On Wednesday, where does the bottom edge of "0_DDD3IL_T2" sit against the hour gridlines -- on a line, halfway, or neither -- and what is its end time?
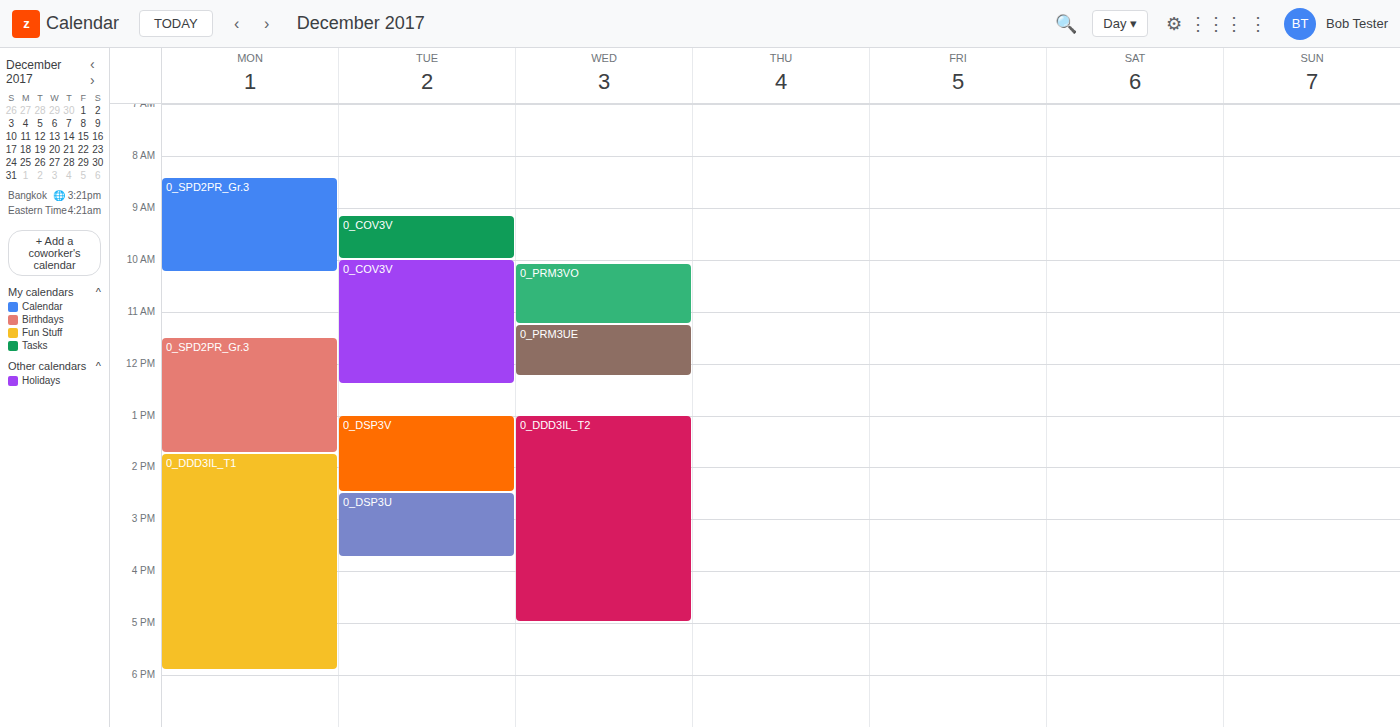
5:00 PM -- exactly on the 5 PM line.